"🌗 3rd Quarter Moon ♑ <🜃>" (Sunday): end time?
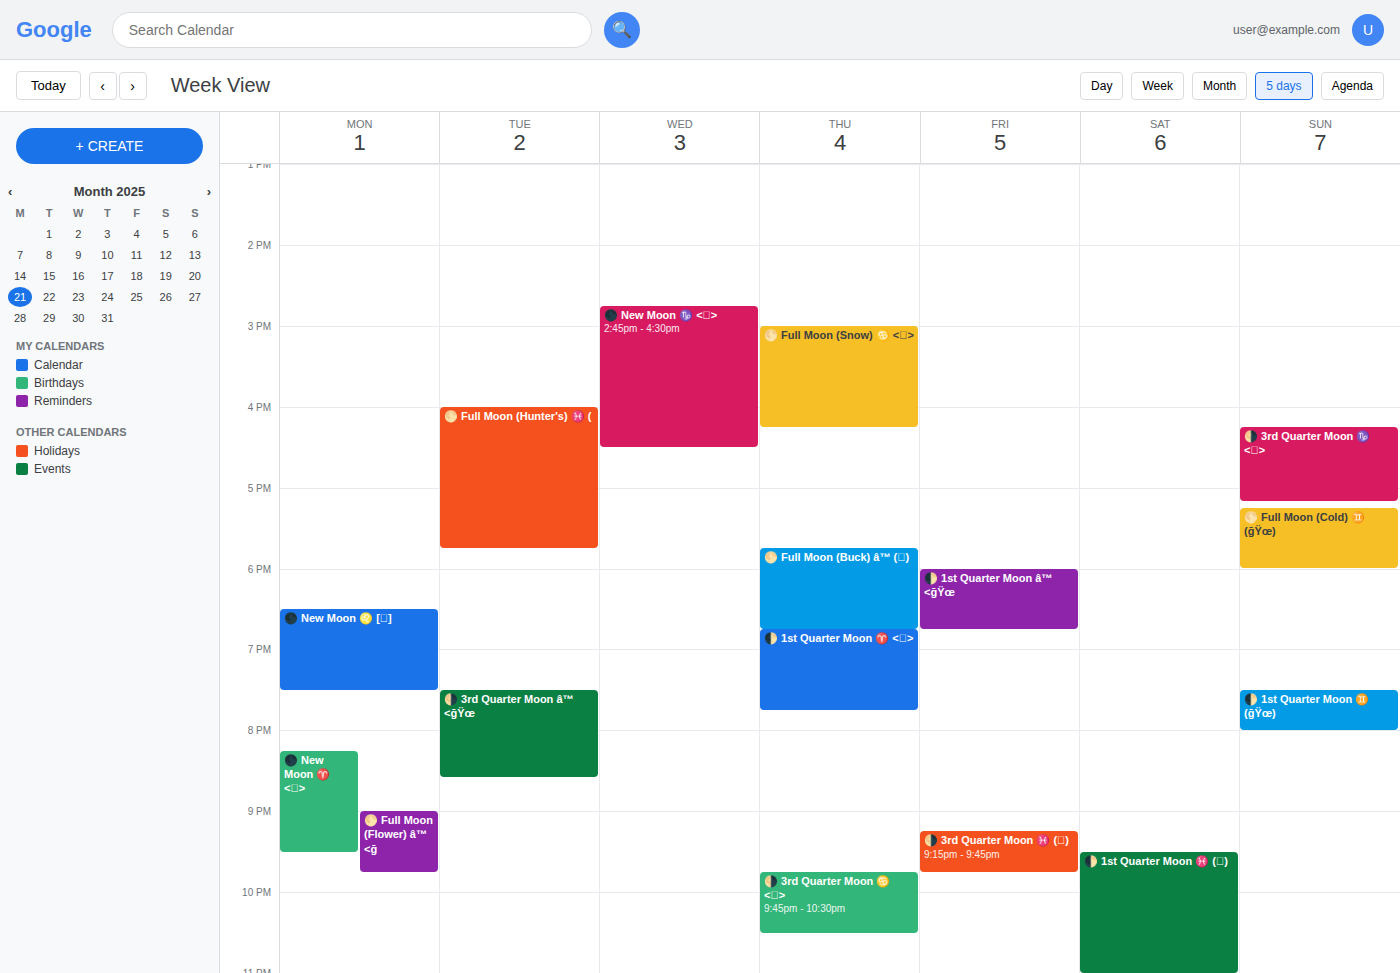
5:10 PM